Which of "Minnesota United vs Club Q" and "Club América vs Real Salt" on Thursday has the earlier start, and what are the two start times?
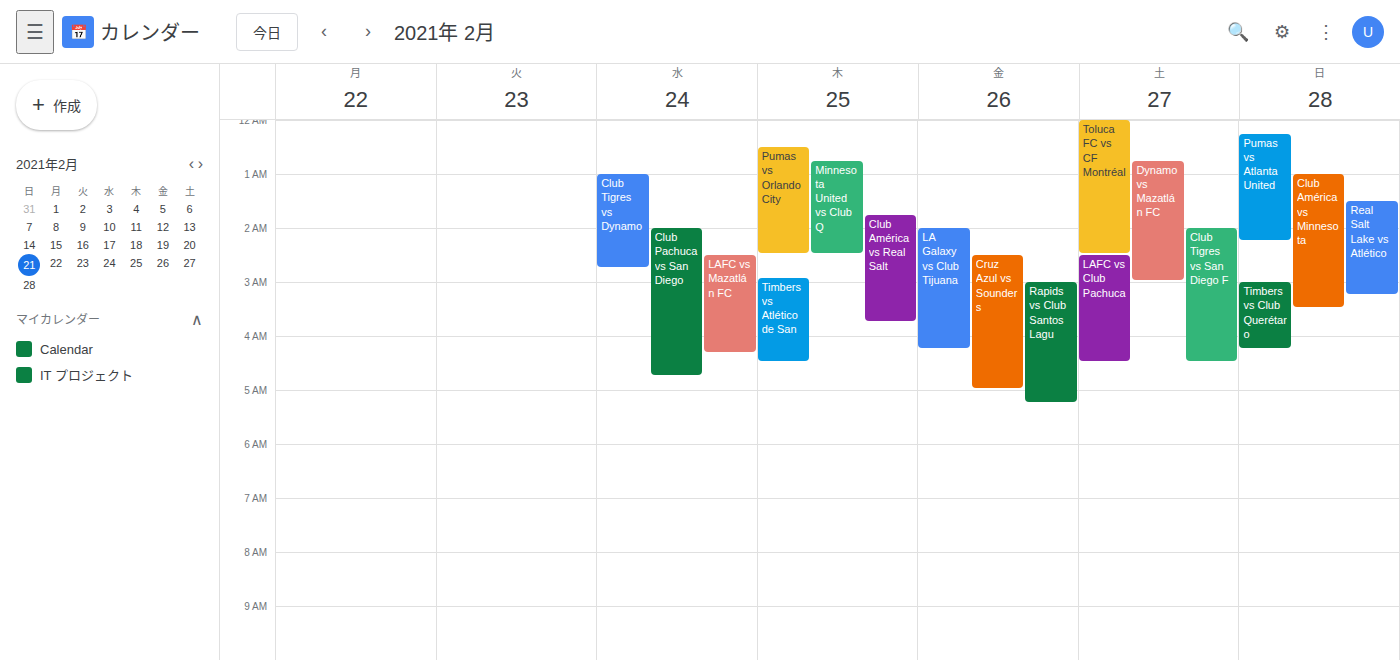
"Minnesota United vs Club Q" 00:45; "Club América vs Real Salt" 01:45.